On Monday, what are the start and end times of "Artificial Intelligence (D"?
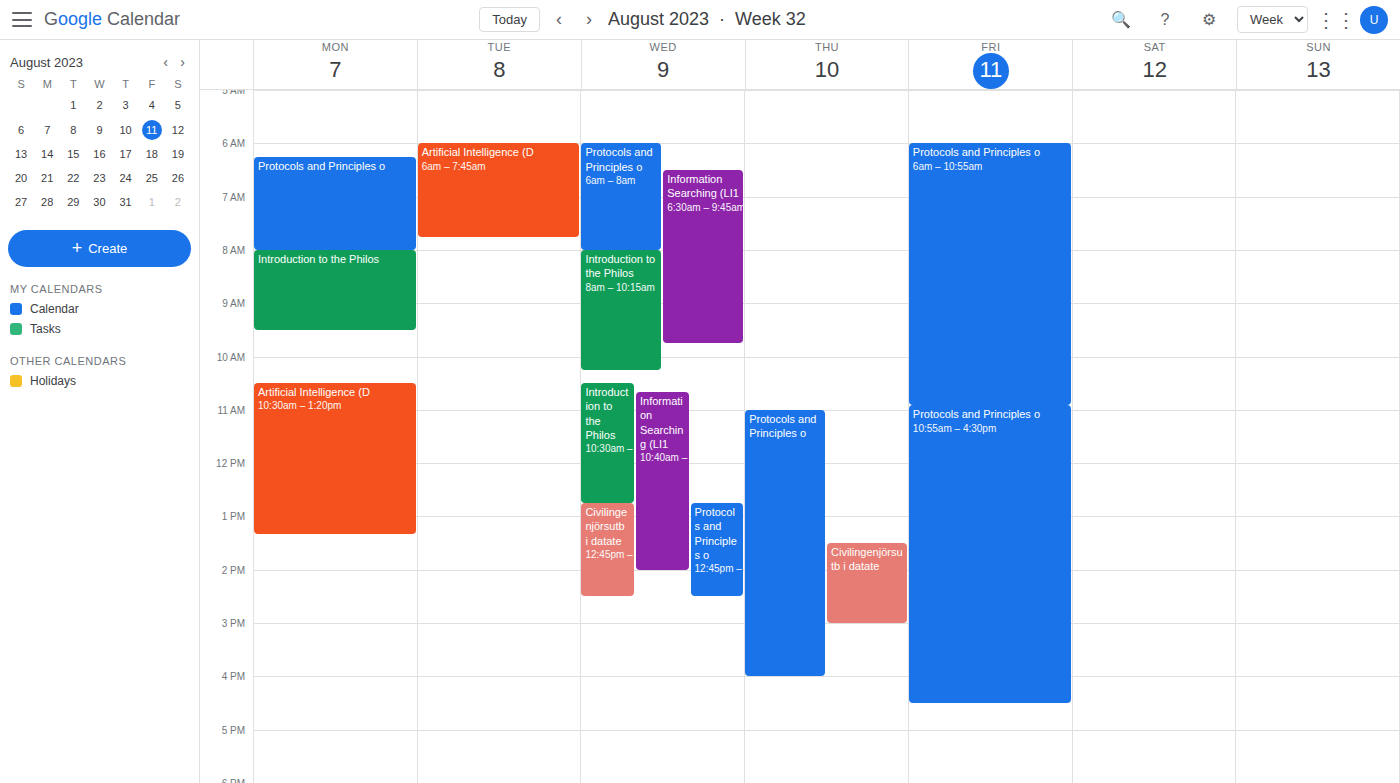
10:30 AM to 1:20 PM